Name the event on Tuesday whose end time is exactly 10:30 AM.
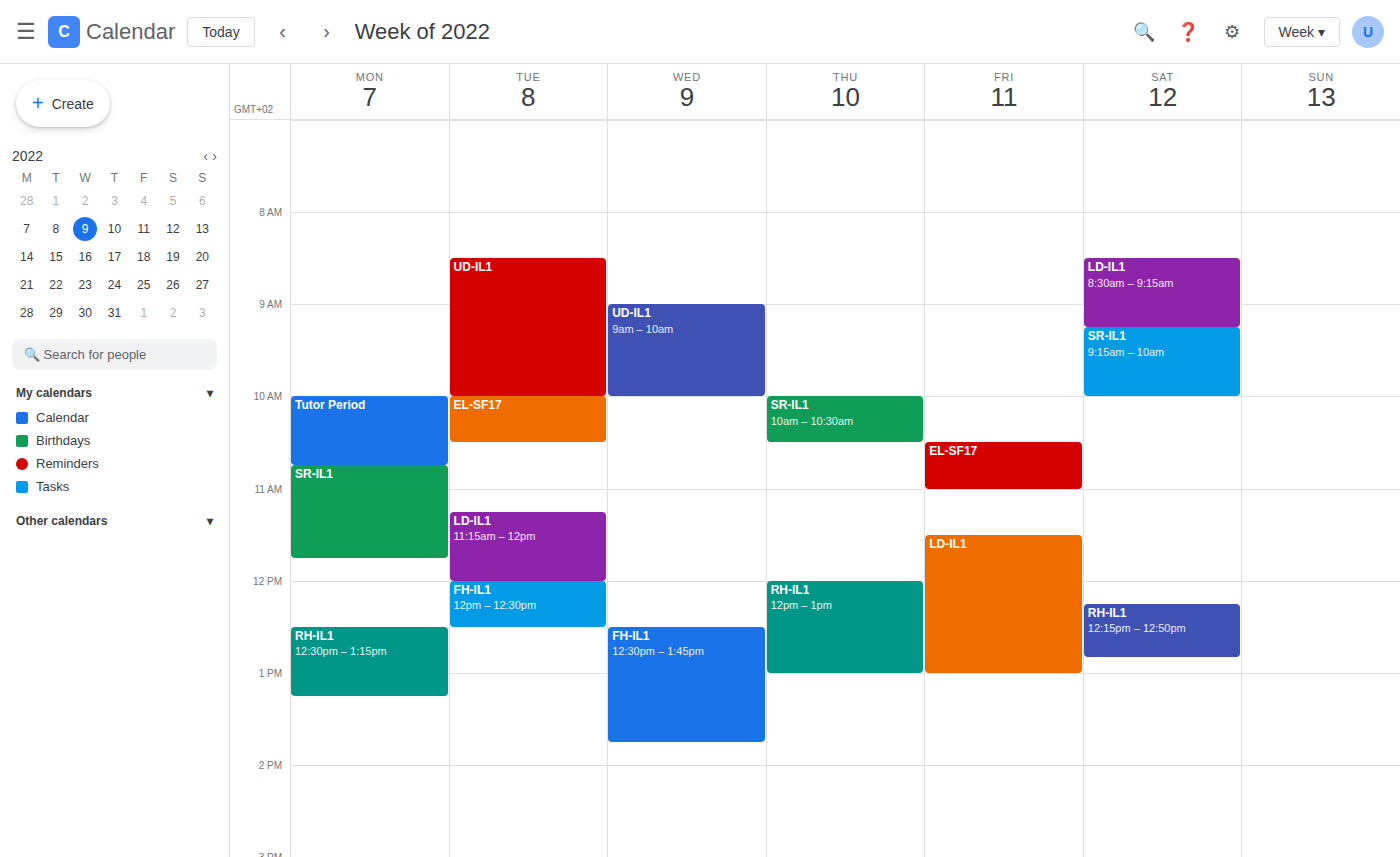
"EL-SF17"